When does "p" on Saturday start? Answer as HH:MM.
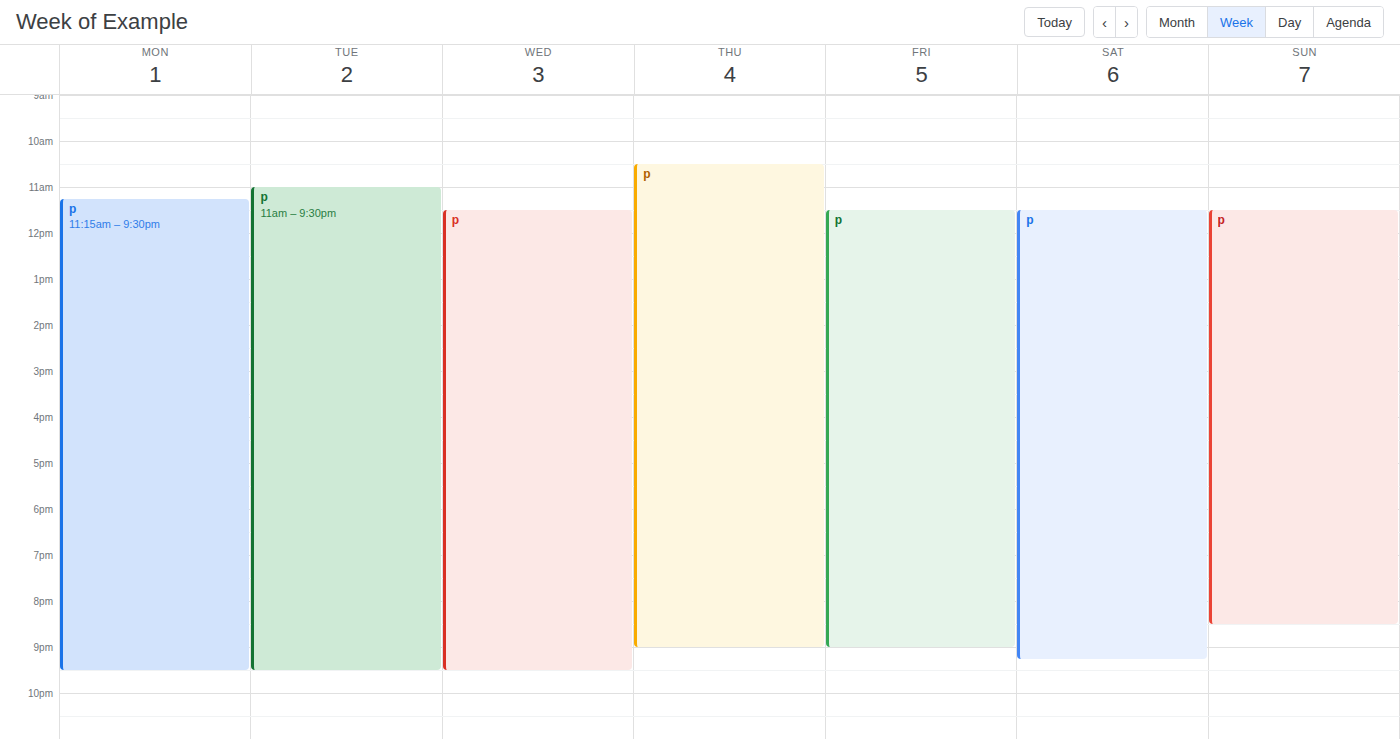
11:30